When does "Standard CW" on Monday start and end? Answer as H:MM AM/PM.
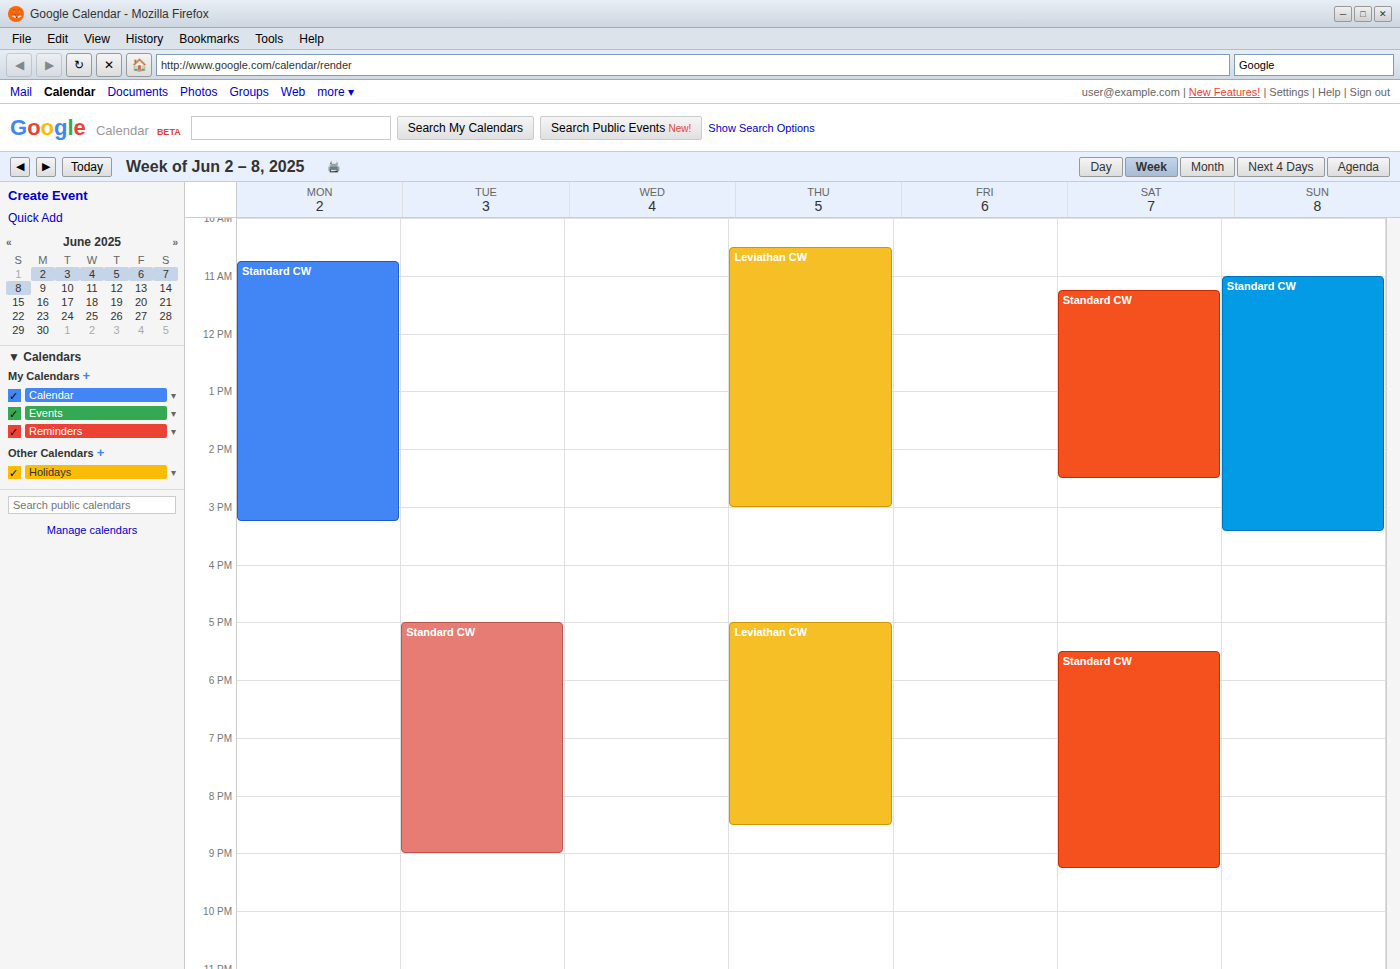
10:45 AM to 3:15 PM